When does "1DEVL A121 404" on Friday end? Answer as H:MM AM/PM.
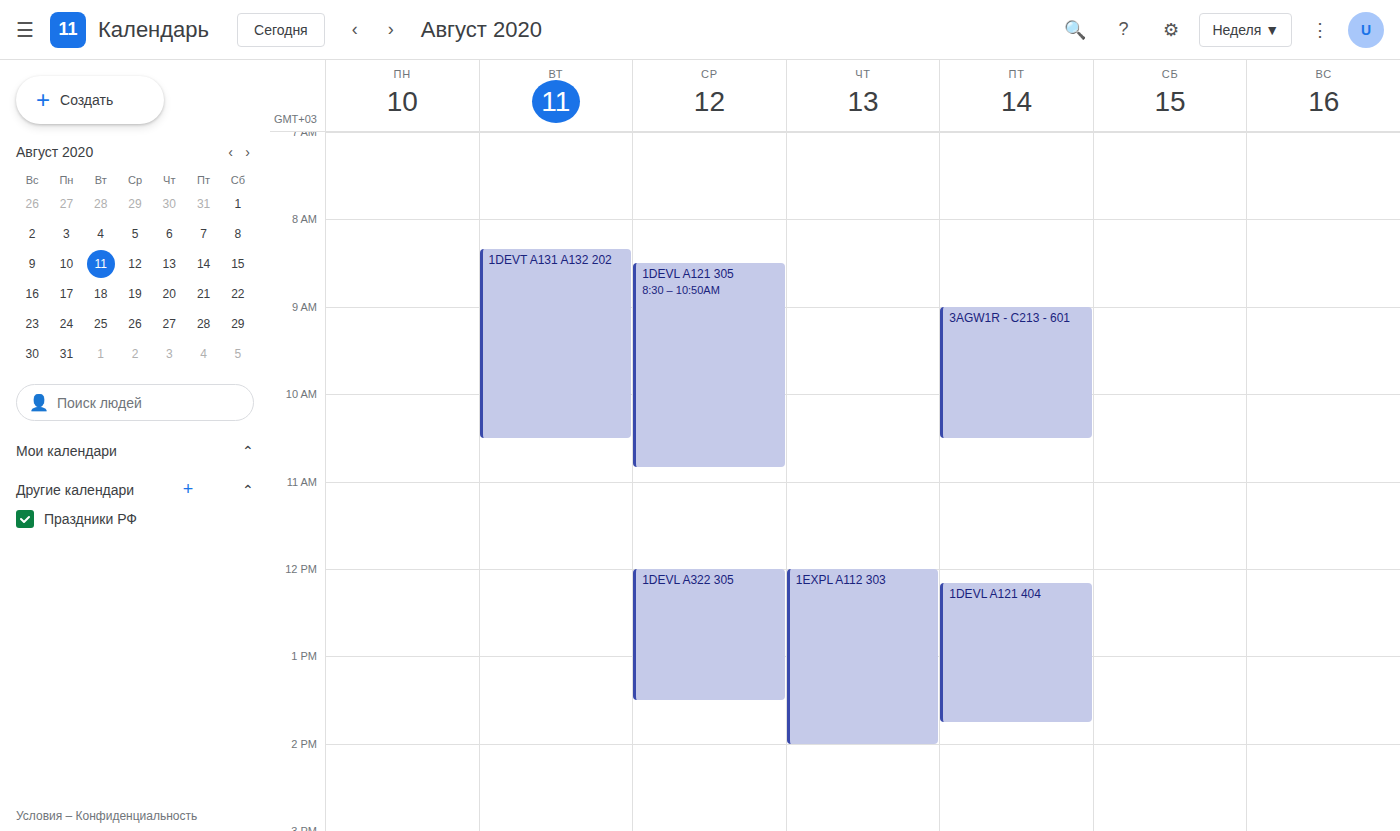
1:45 PM